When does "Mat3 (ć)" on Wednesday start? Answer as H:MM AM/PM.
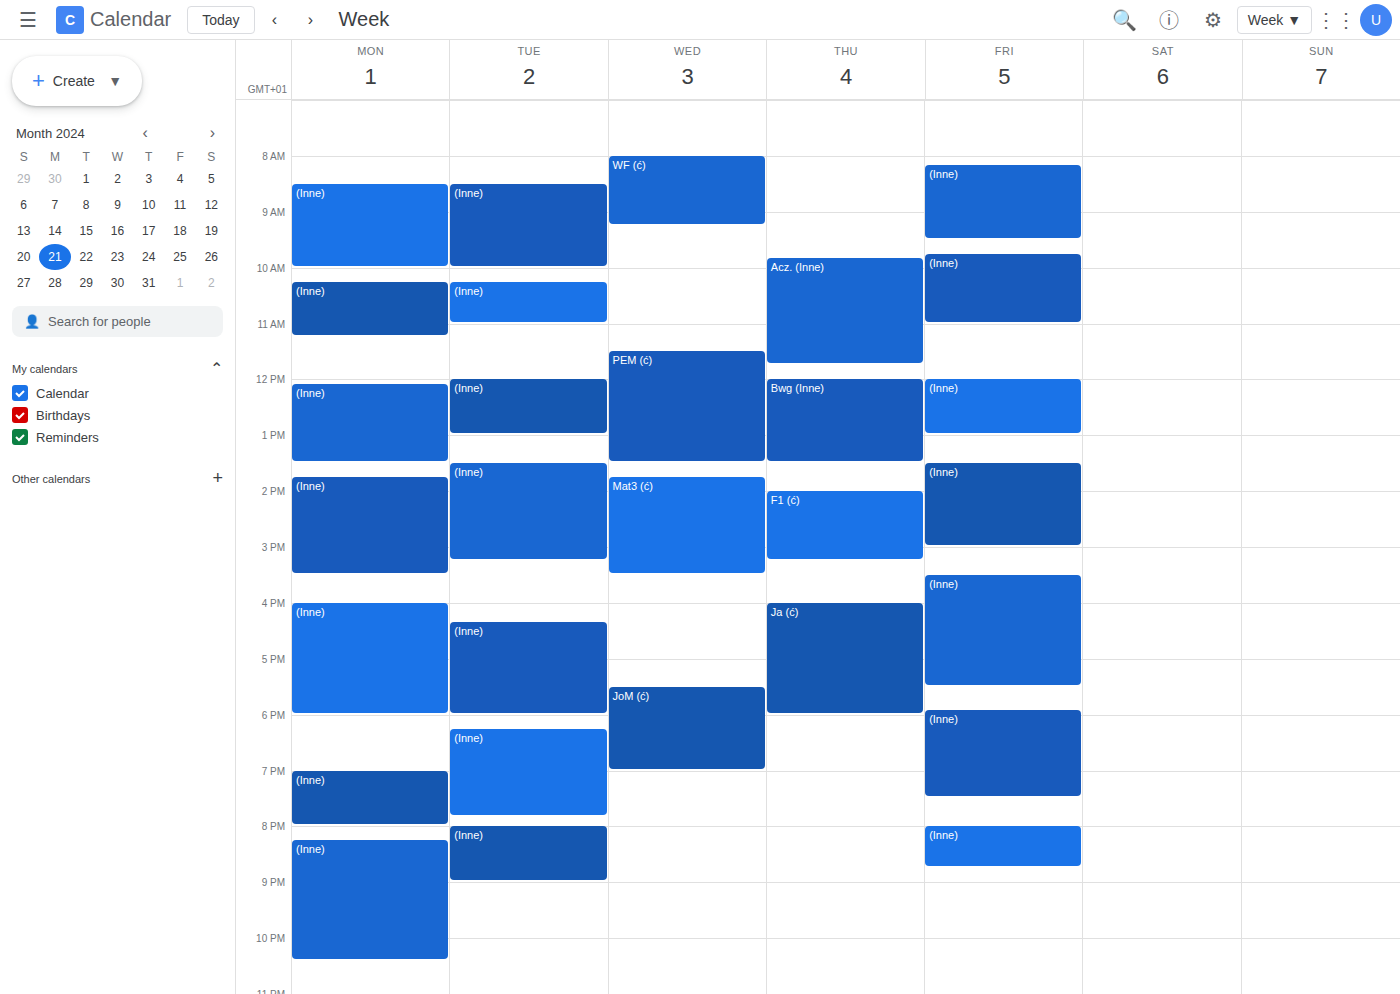
1:45 PM